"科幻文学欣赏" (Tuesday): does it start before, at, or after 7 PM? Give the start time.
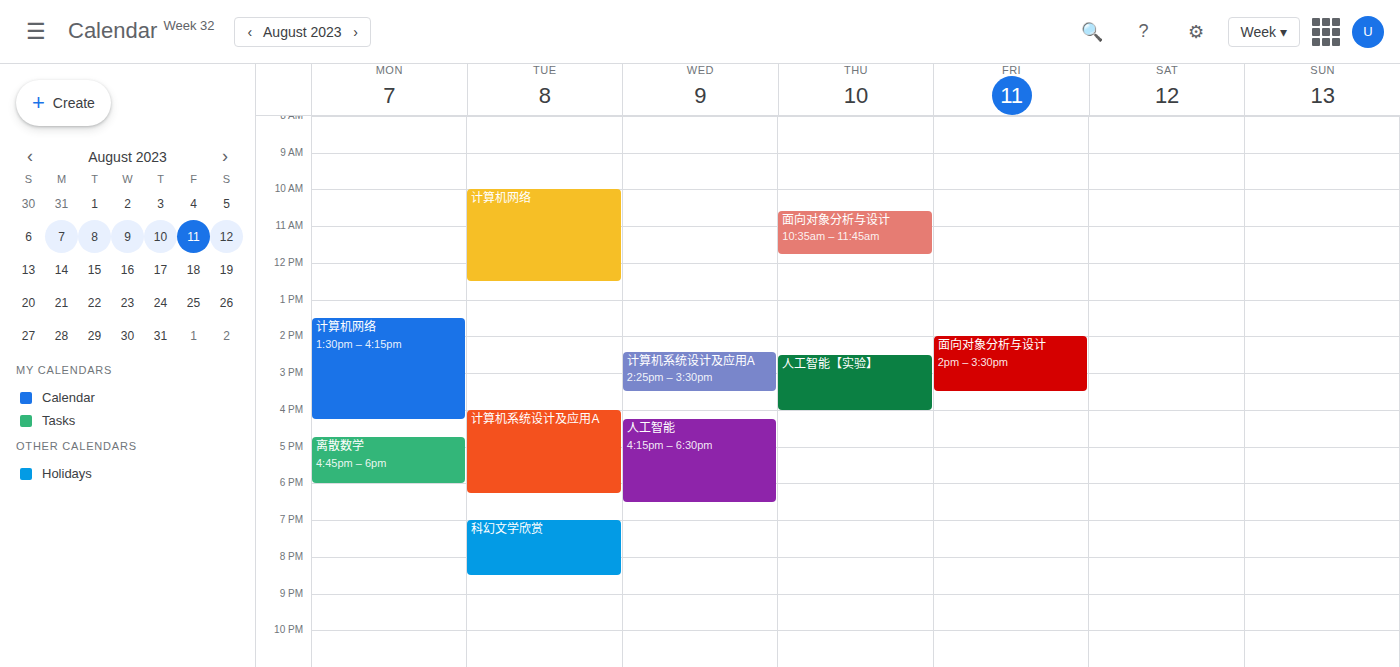
7:00 PM -- exactly at 7 PM, on the 7 PM line.